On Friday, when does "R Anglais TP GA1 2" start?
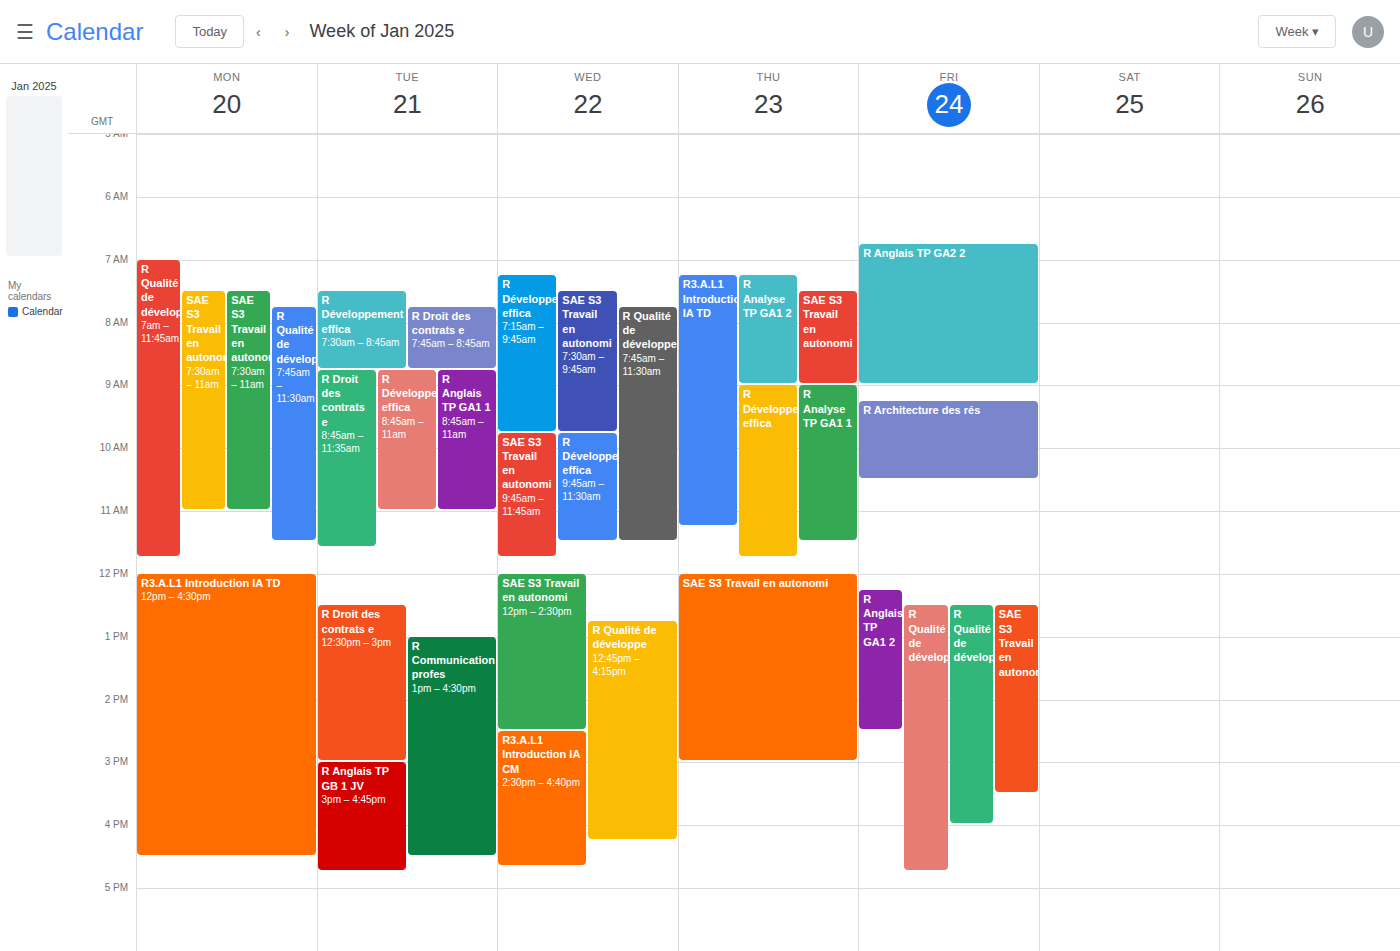
12:15